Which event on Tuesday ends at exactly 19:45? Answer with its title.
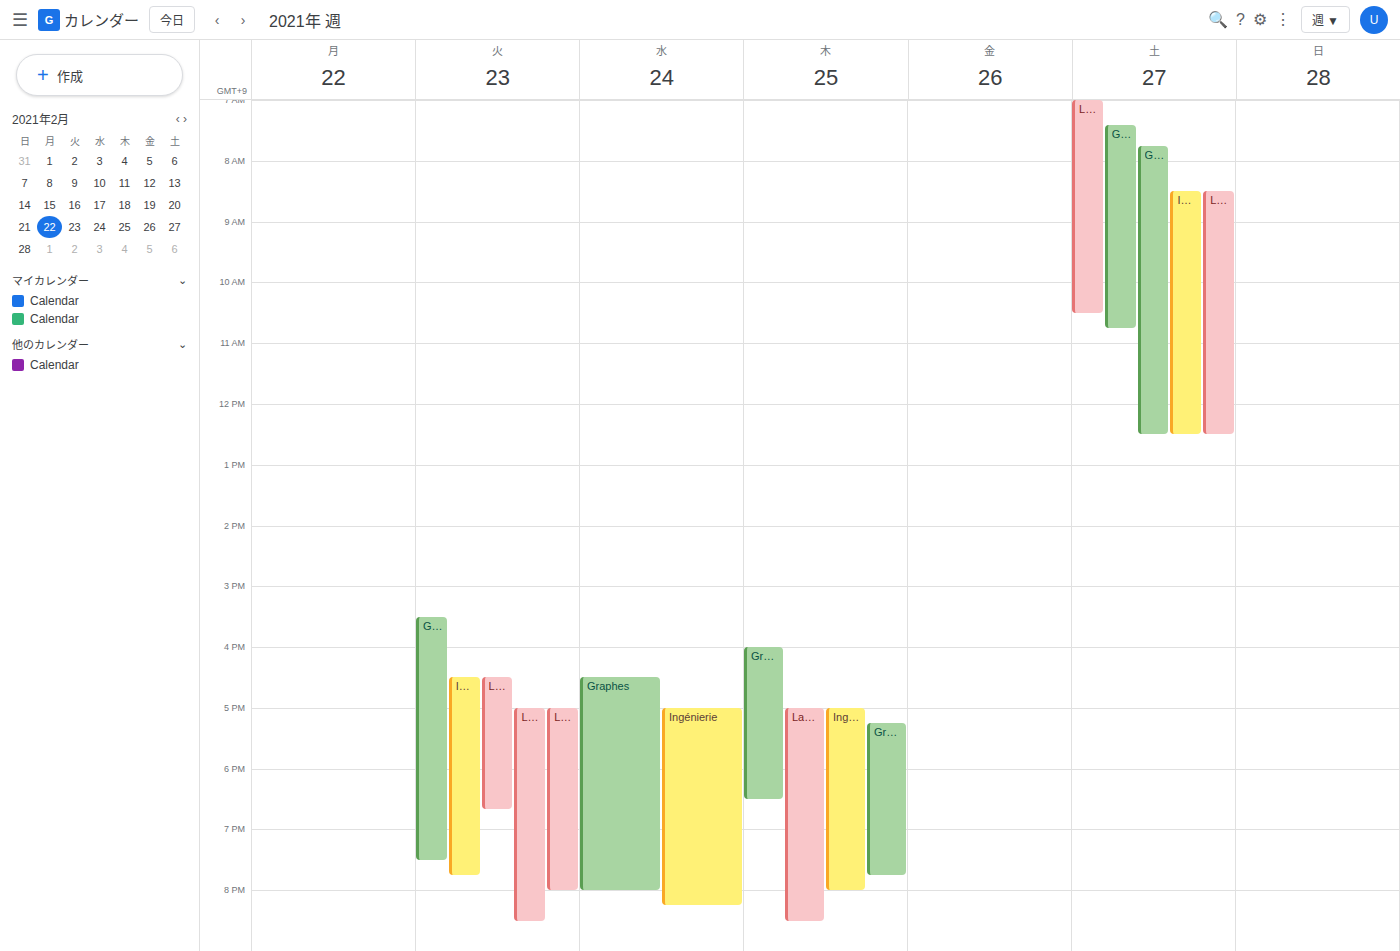
"Ingénierie"